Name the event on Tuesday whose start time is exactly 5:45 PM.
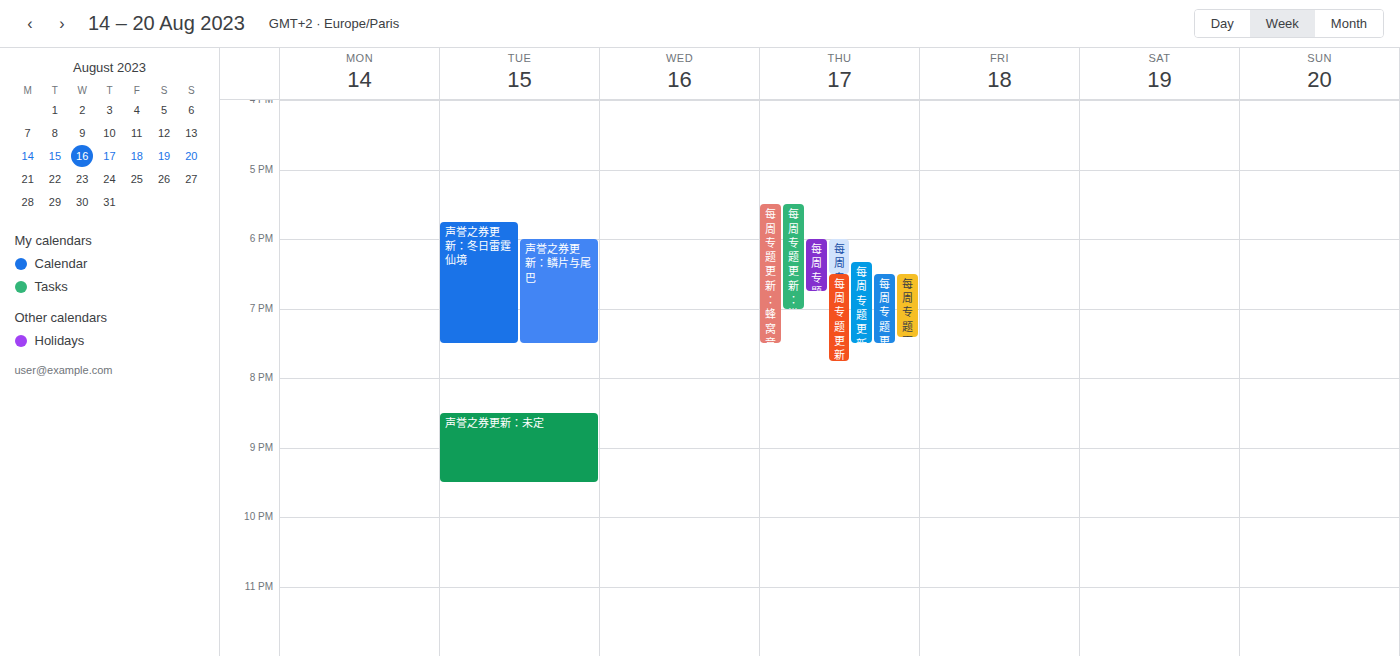
"声誉之券更新：冬日雷霆仙境"